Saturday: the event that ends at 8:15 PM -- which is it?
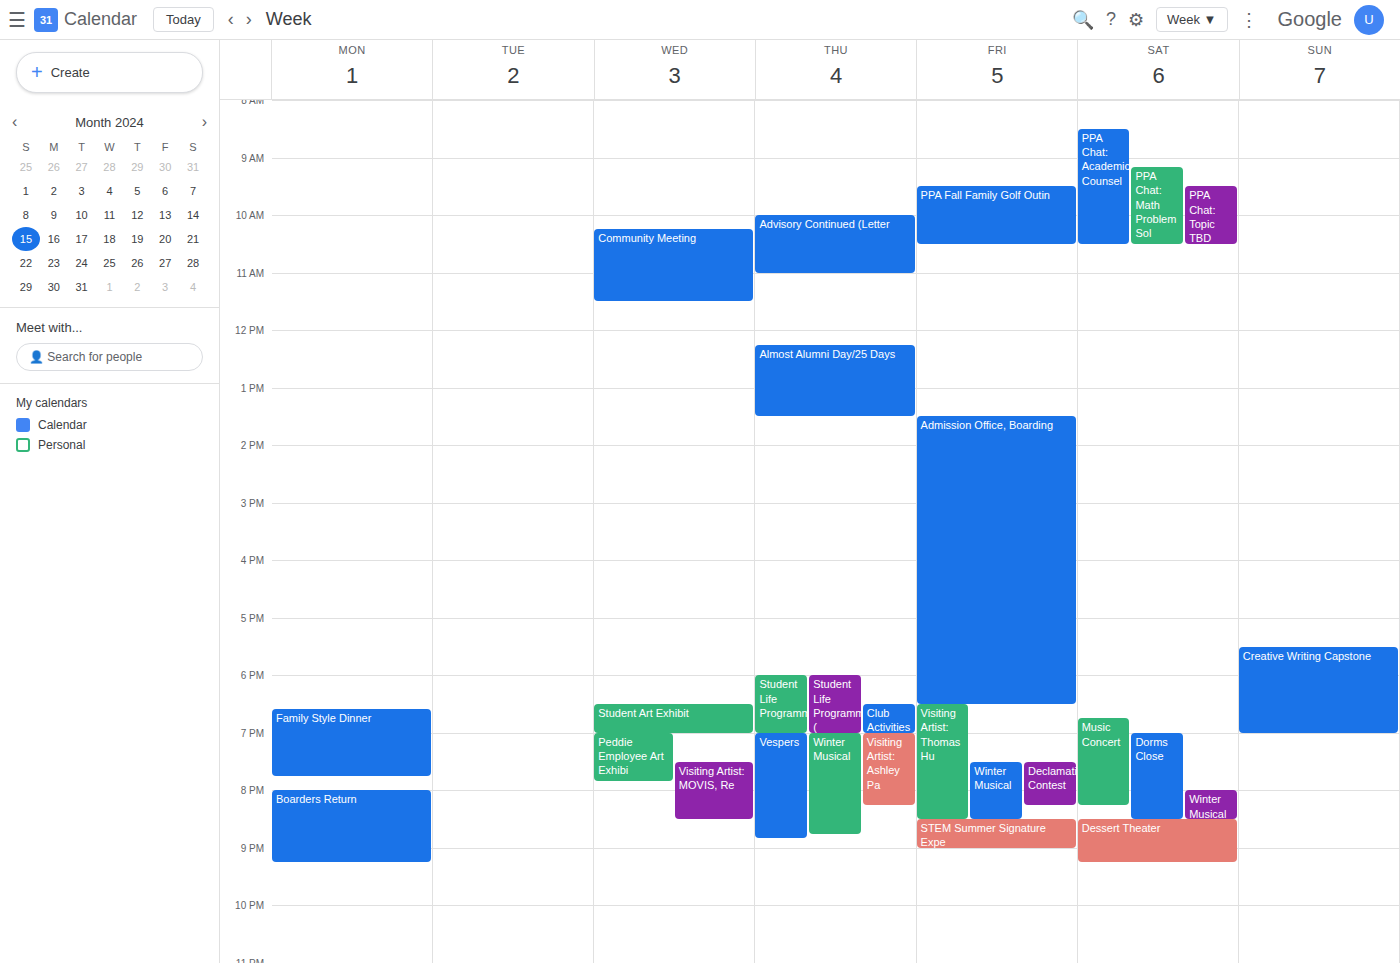
"Music Concert"